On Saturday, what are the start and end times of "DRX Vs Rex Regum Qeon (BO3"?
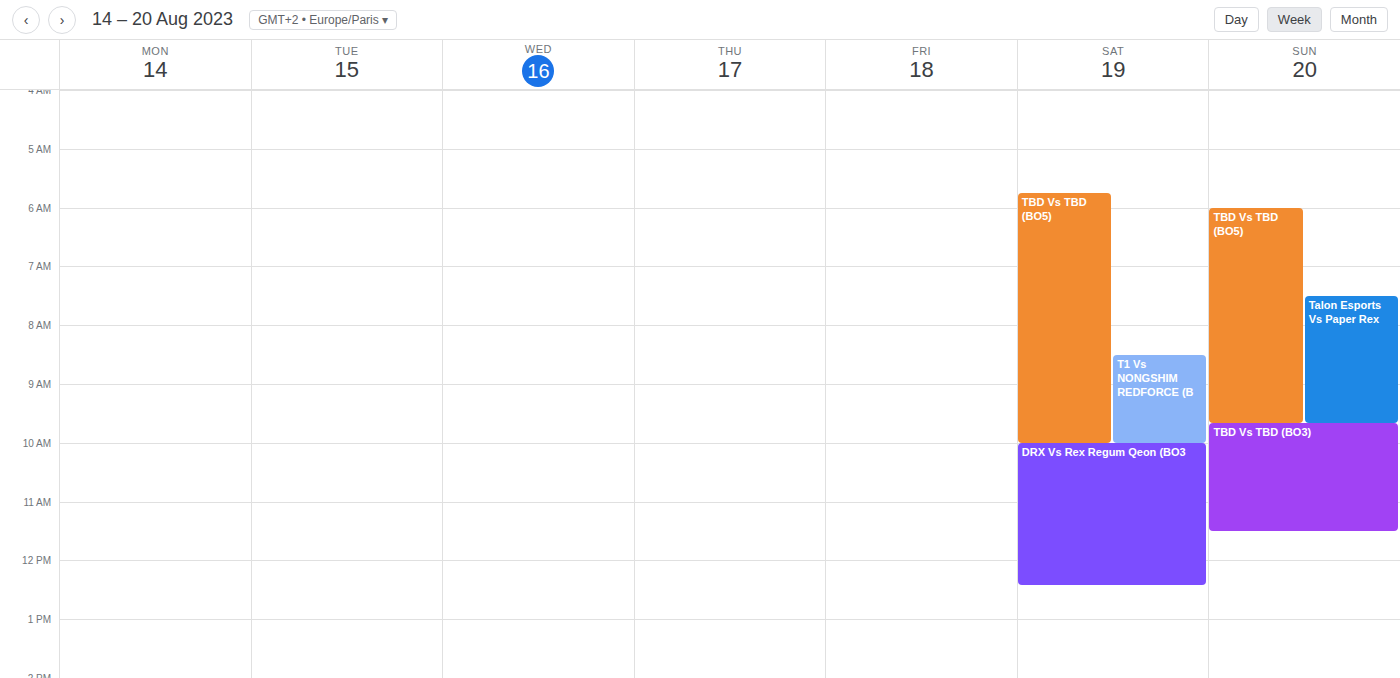
10:00 AM to 12:25 PM